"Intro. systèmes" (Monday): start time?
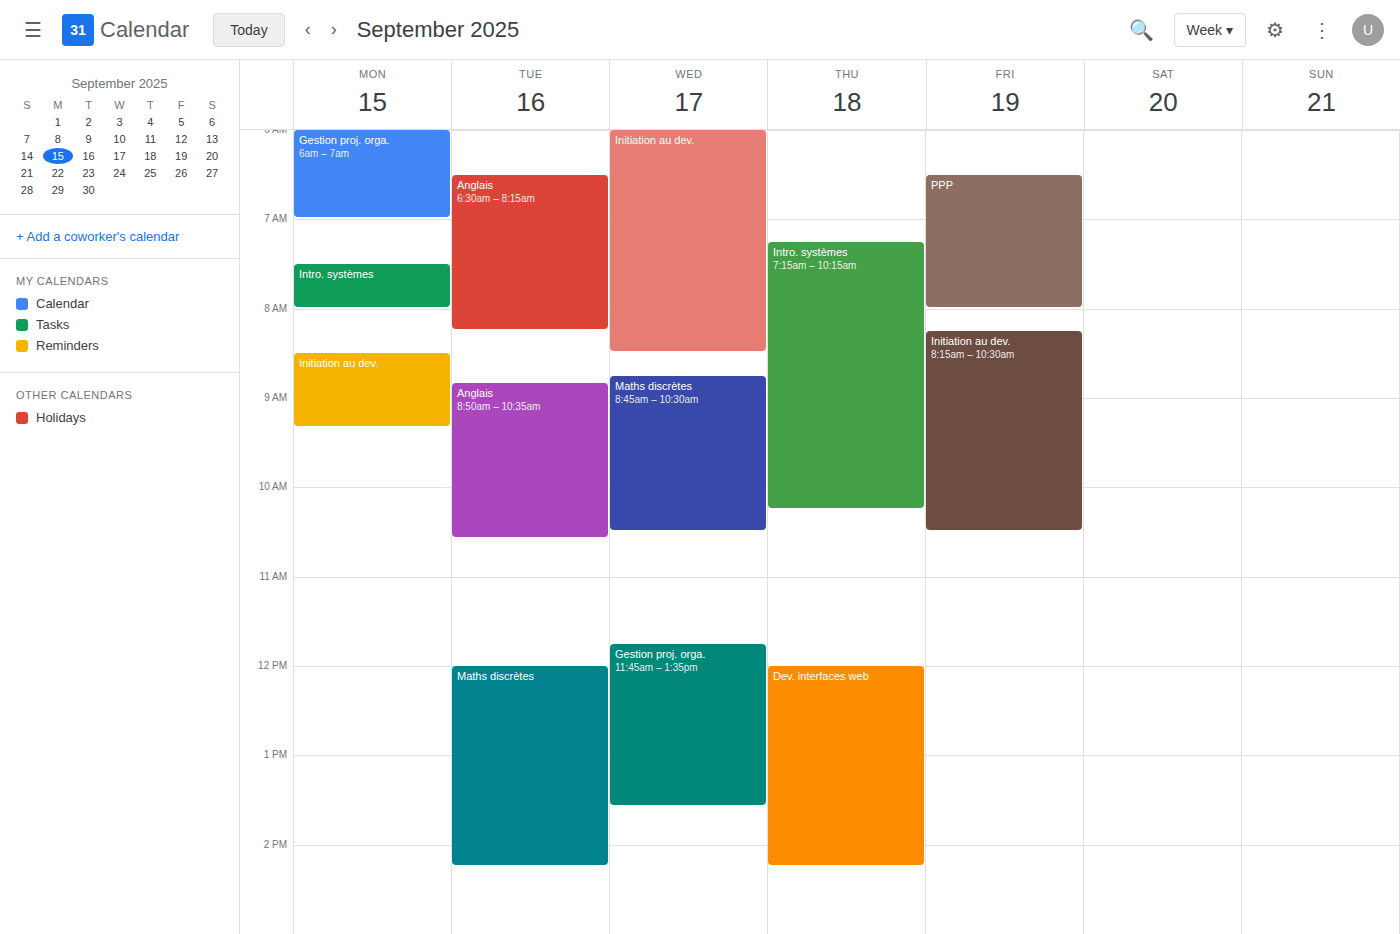
7:30 AM